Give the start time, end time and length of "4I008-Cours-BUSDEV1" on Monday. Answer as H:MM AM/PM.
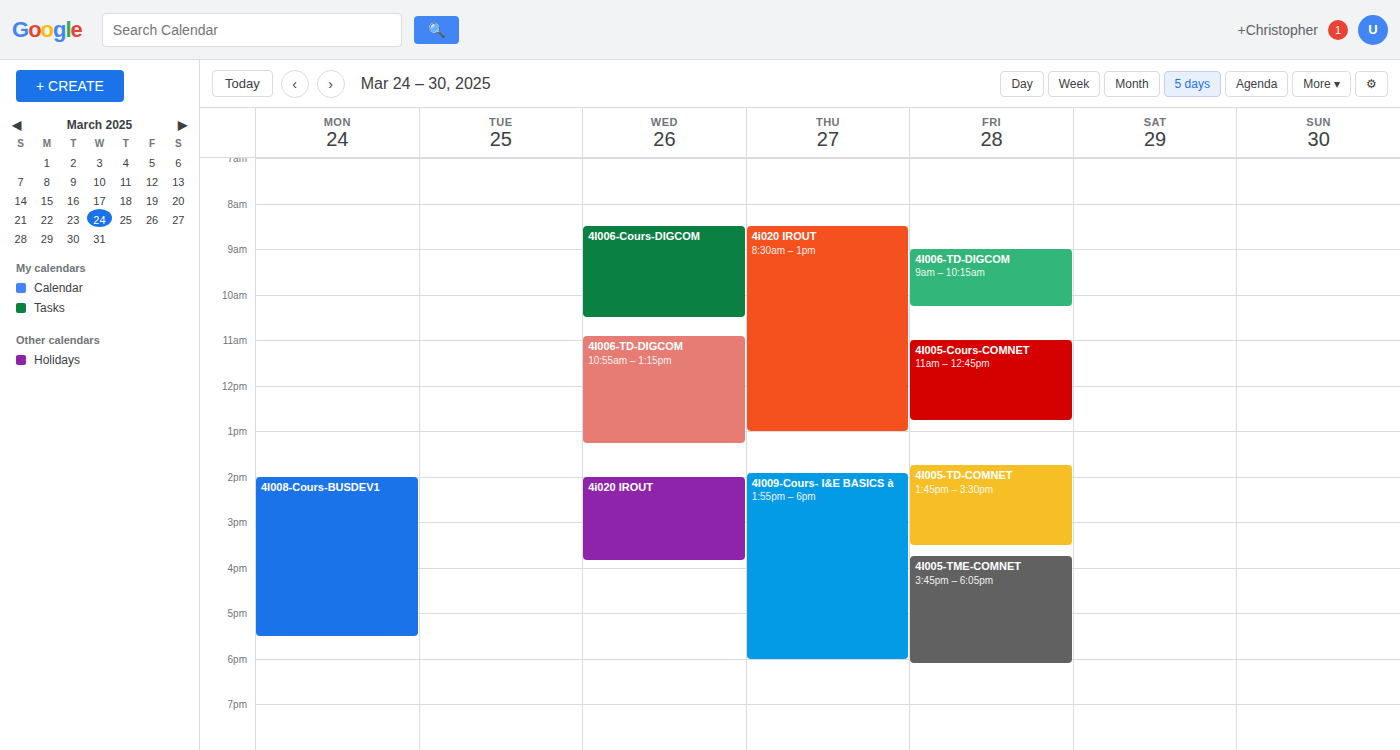
2:00 PM to 5:30 PM, 3 hours 30 minutes